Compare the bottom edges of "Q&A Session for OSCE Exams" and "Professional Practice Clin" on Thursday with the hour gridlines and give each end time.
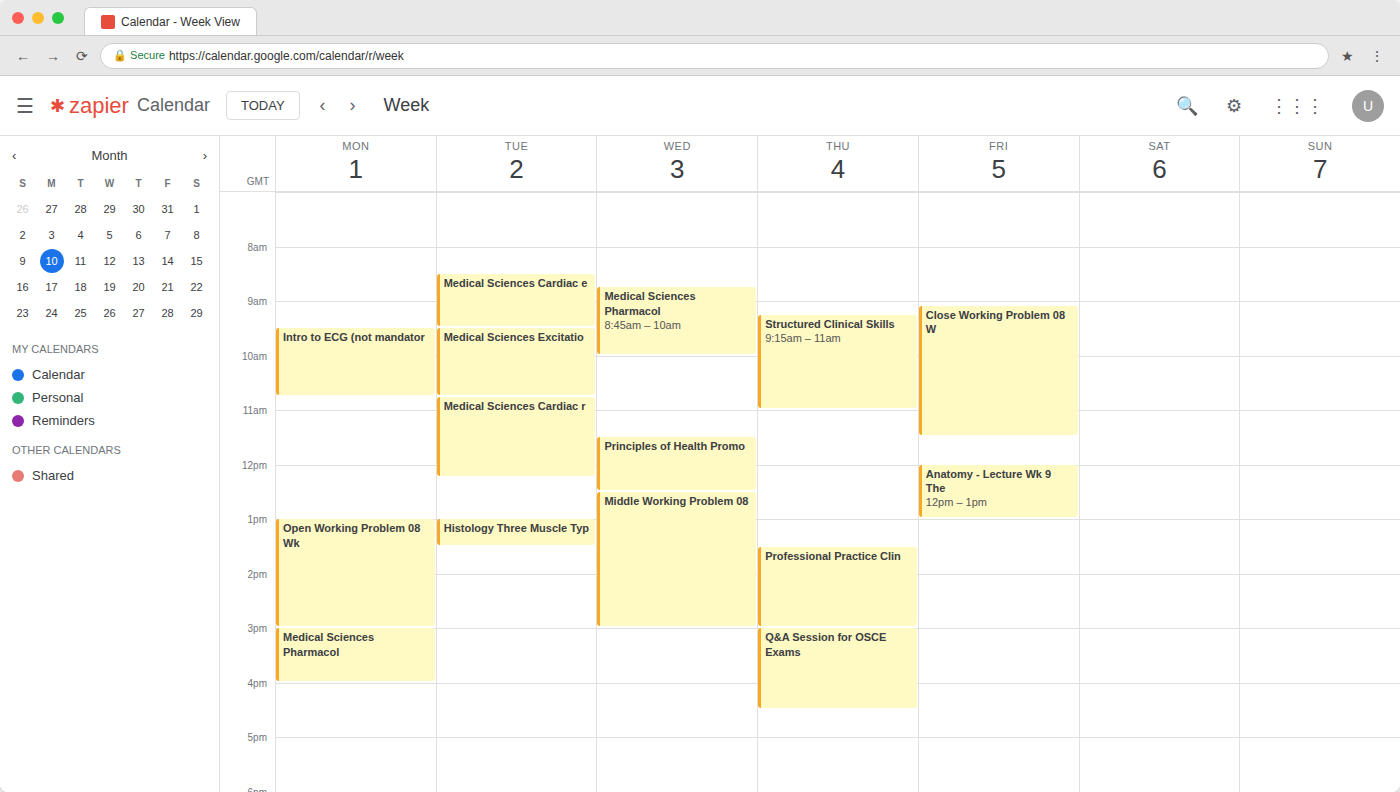
"Q&A Session for OSCE Exams": 4:30 PM, halfway between the 4 PM and 5 PM lines. "Professional Practice Clin": 3:00 PM, exactly on the 3 PM line.